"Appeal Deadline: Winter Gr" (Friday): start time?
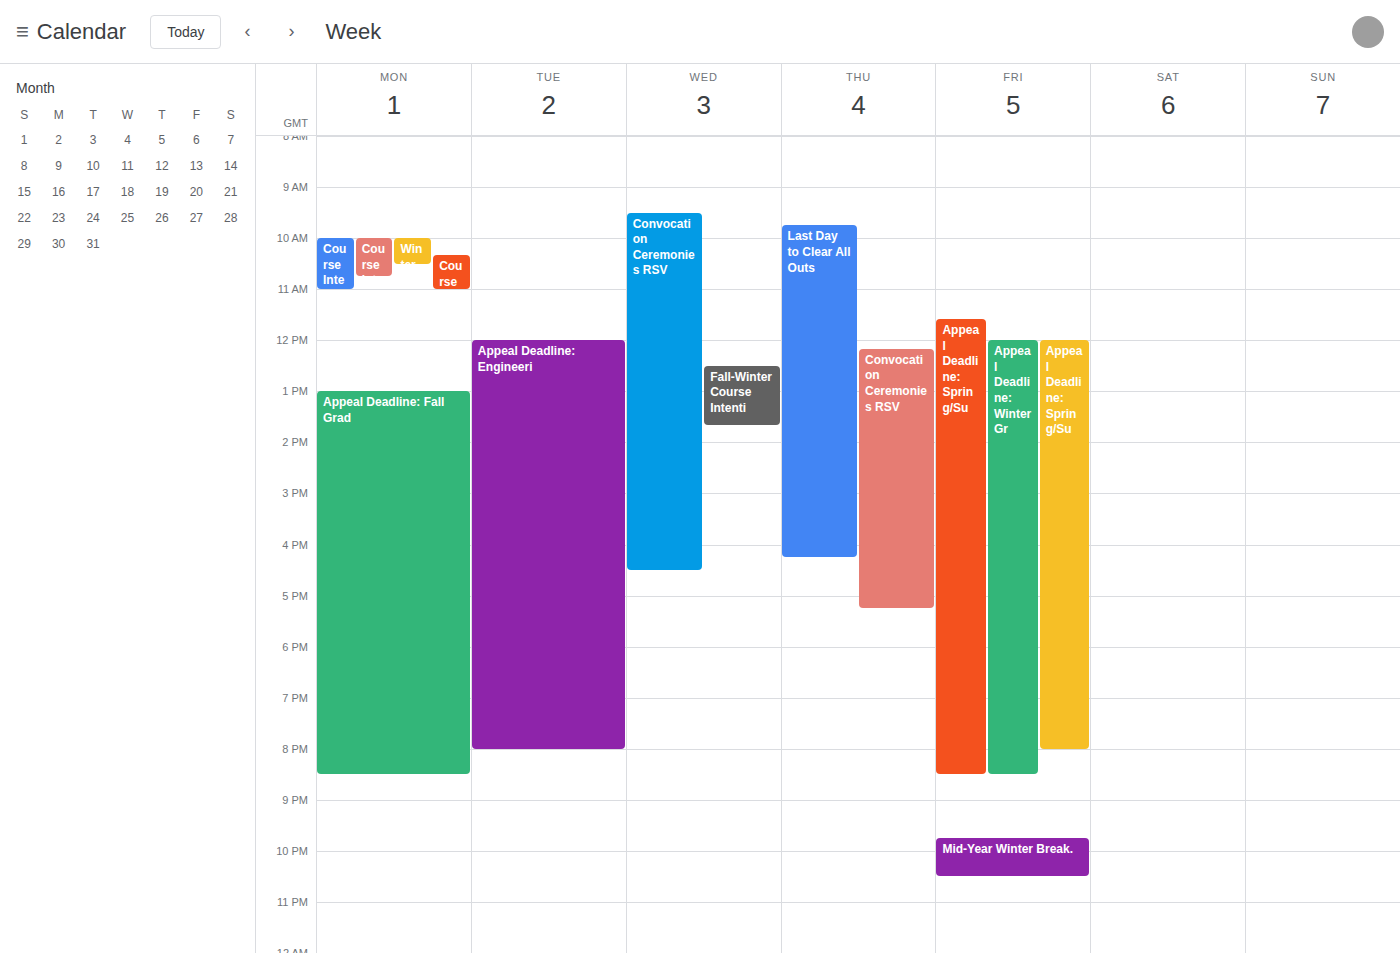
12:00 PM